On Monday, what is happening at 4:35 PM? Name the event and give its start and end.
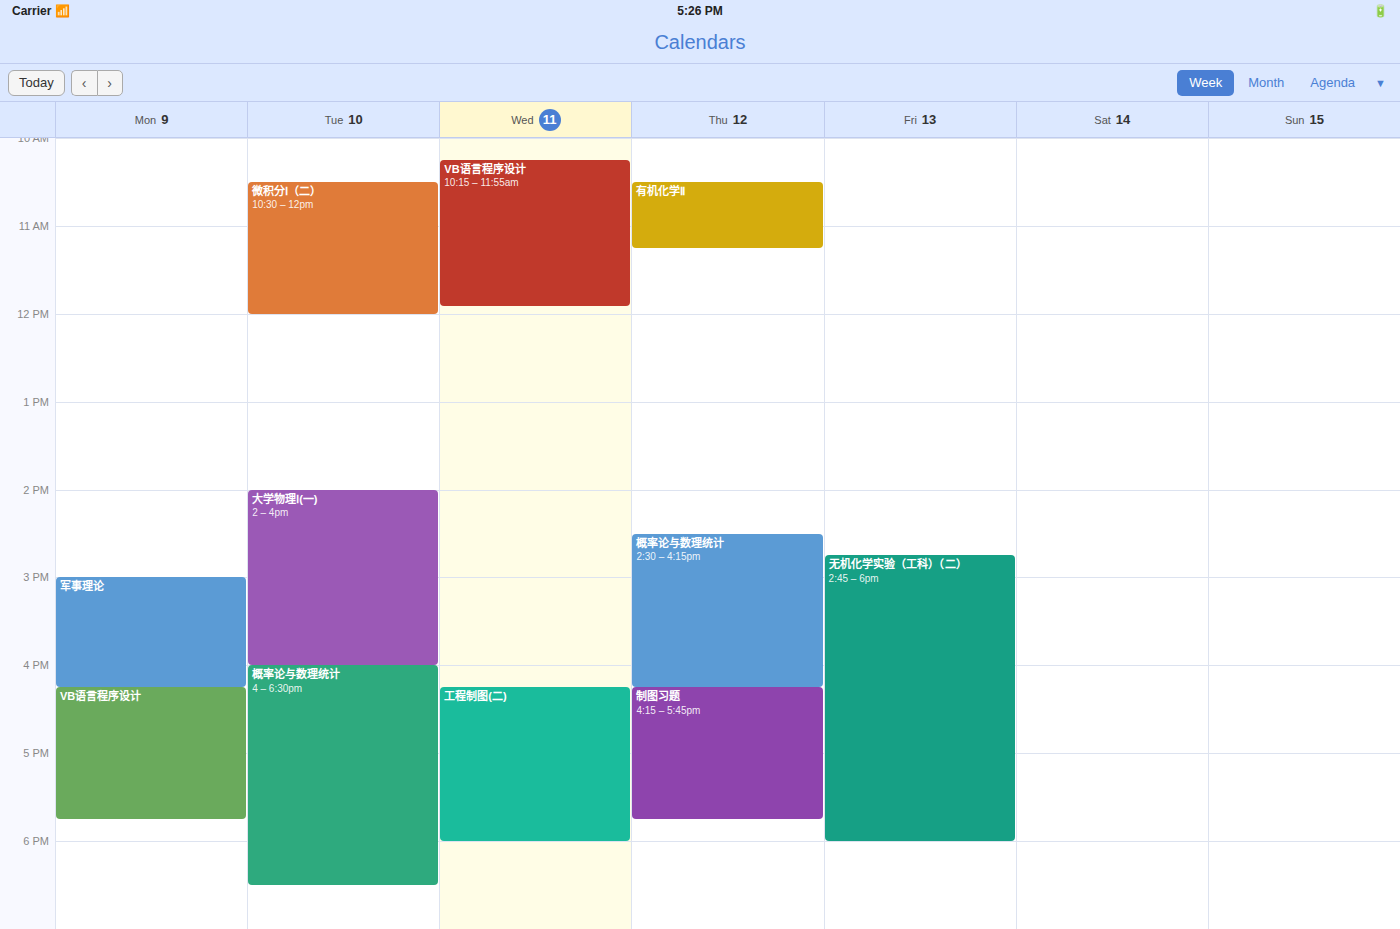
"VB语言程序设计", 4:15 PM to 5:45 PM